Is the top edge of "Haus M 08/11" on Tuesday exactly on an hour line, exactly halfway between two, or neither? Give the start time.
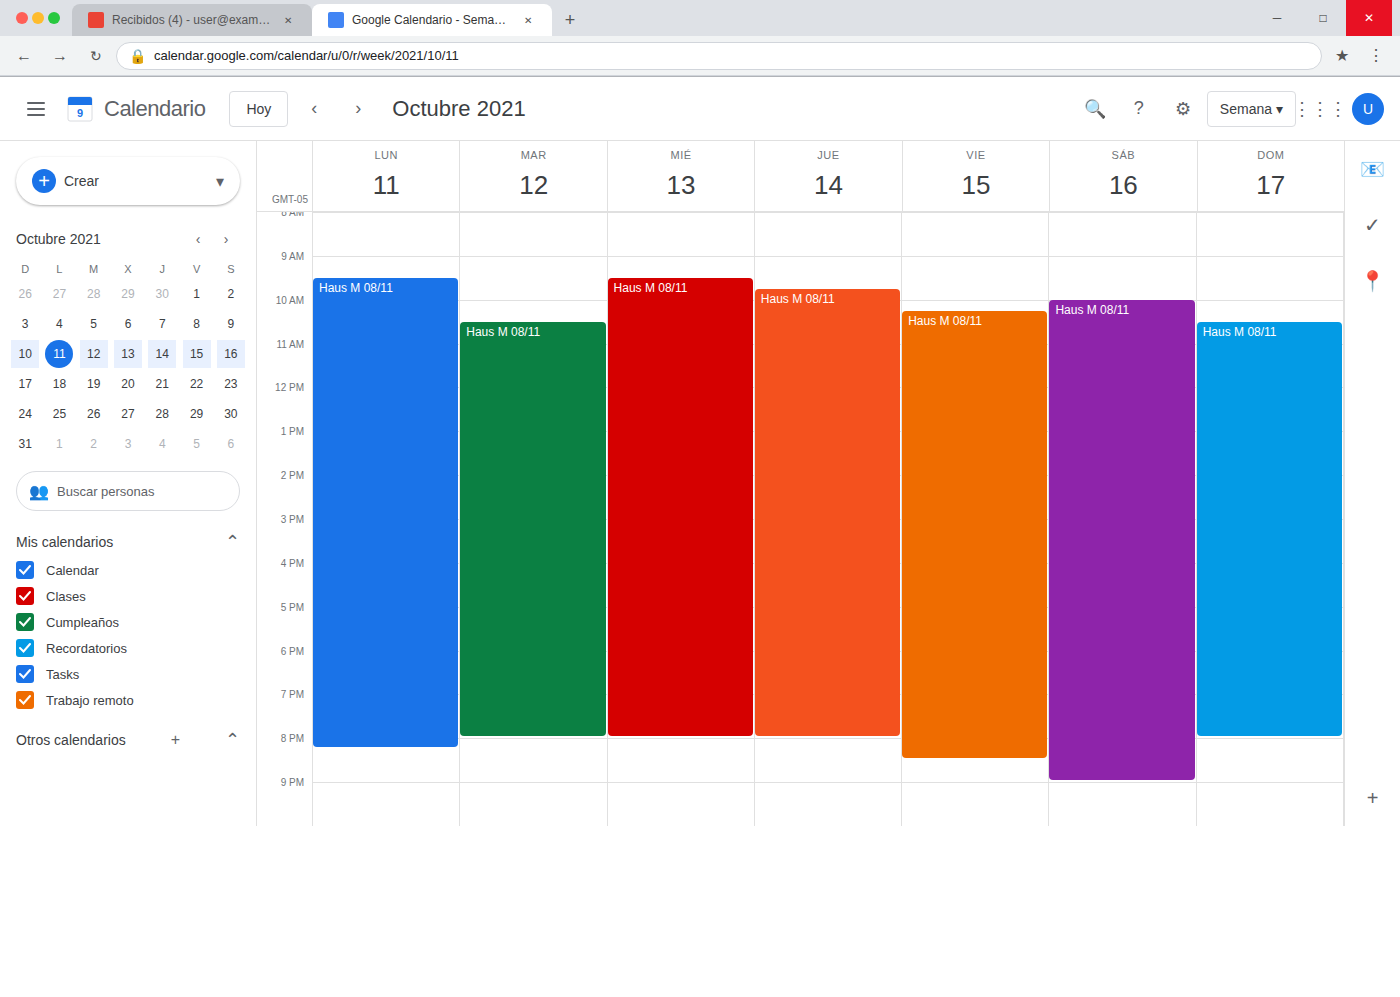
10:30 AM -- halfway between the 10 AM and 11 AM lines.